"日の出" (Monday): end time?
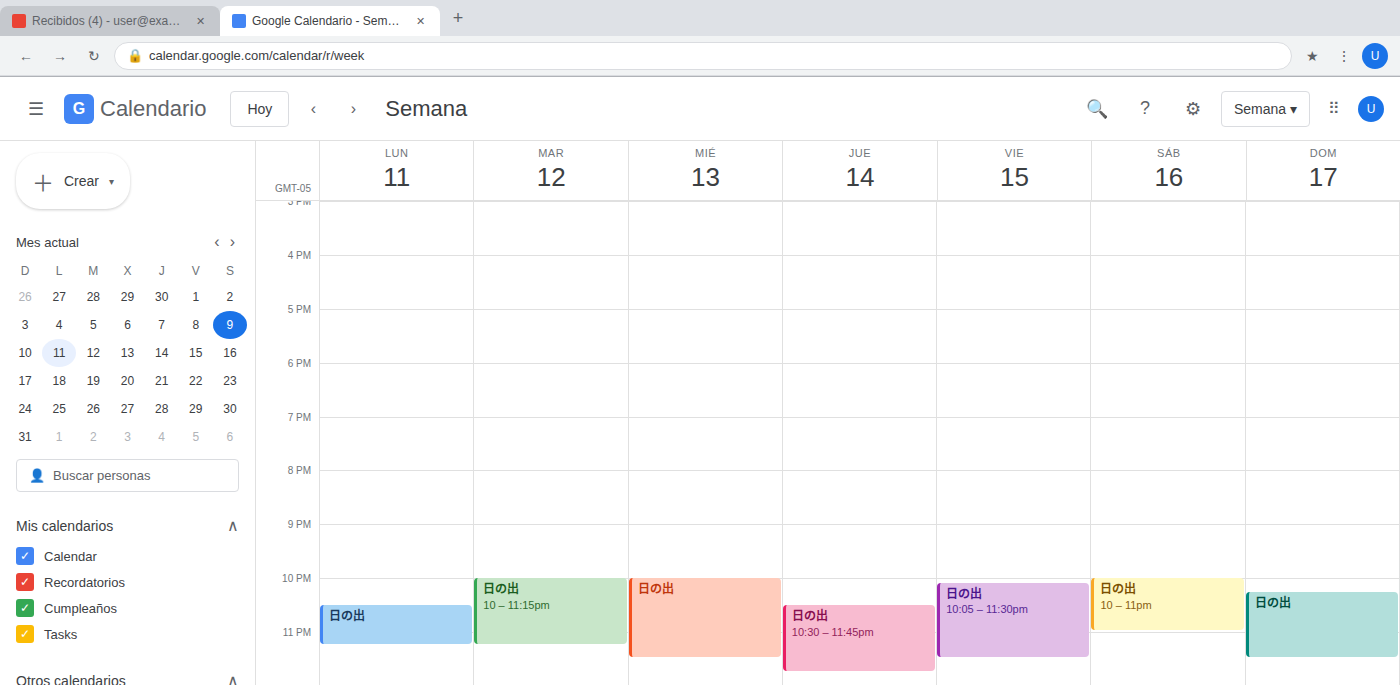
23:15